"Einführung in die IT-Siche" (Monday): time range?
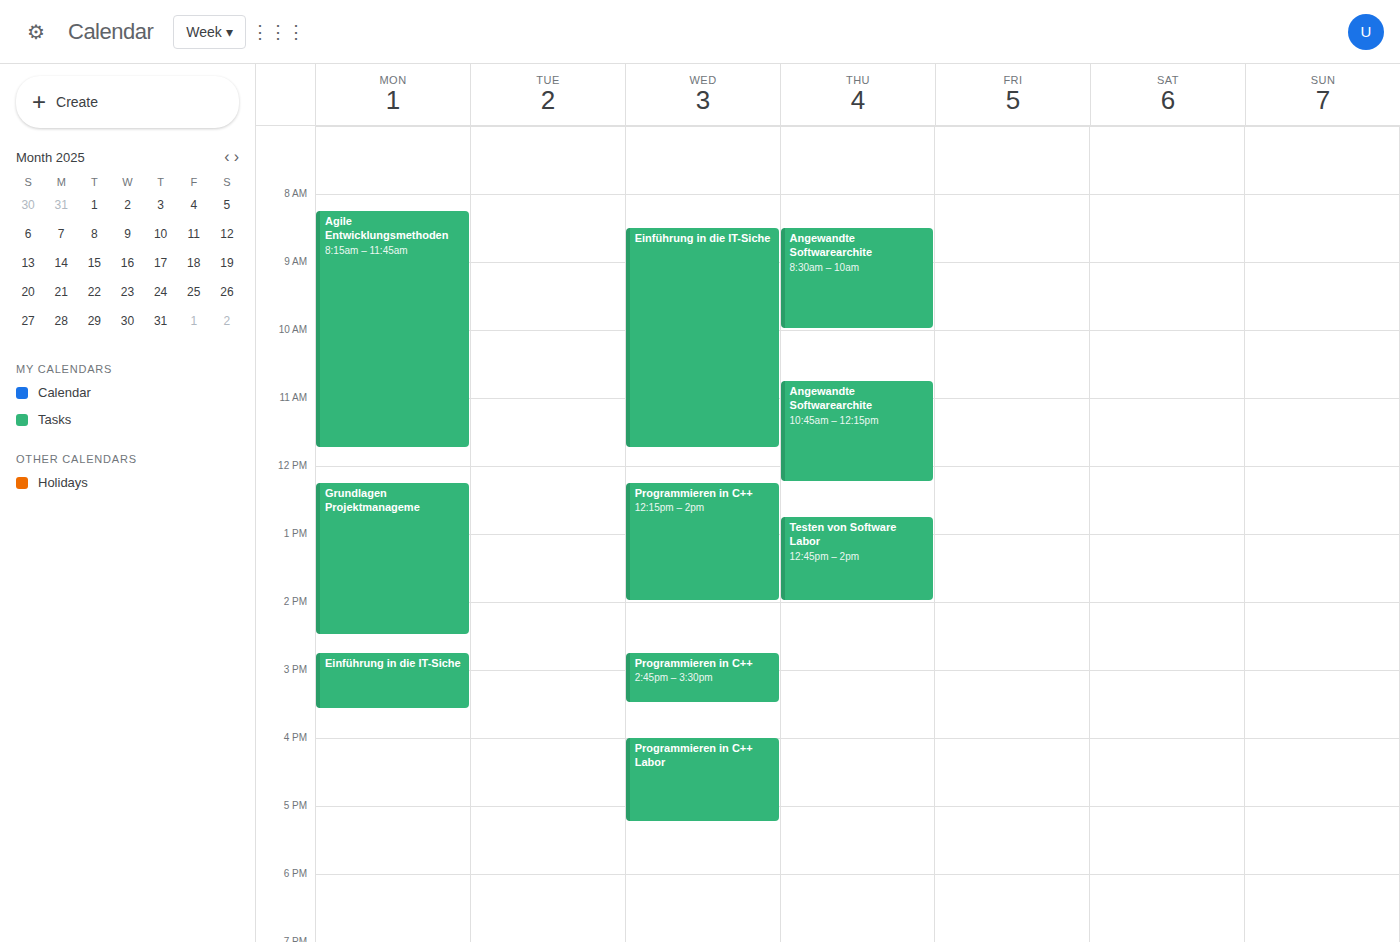
2:45 PM to 3:35 PM